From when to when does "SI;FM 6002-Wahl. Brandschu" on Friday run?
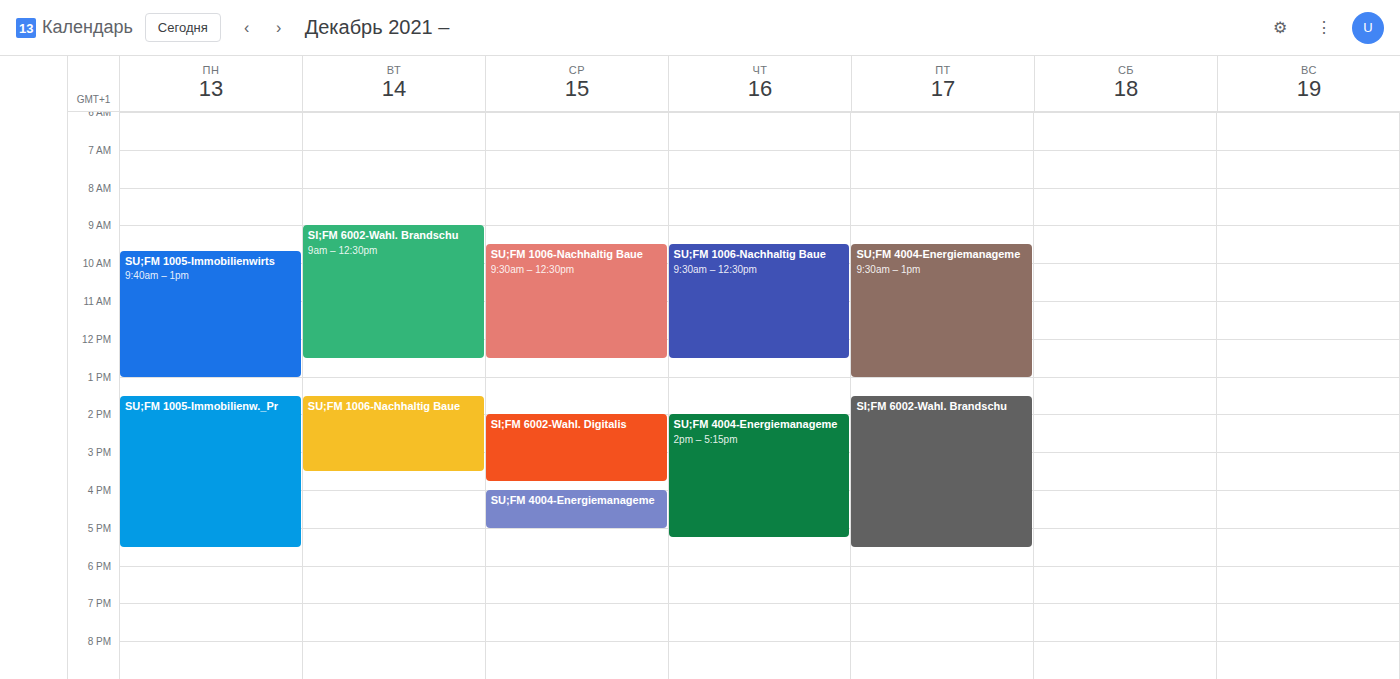
1:30 PM to 5:30 PM